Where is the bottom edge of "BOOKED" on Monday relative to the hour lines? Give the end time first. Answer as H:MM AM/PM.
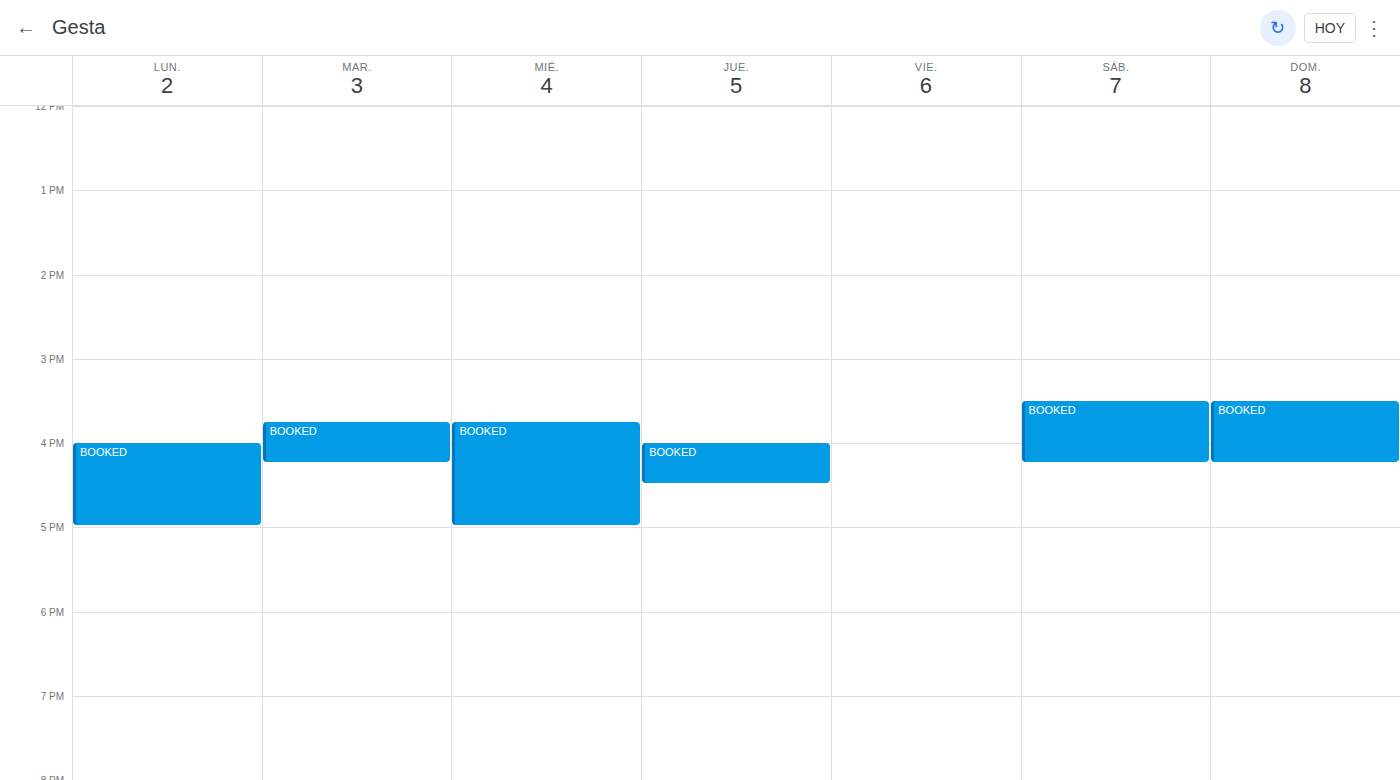
5:00 PM -- exactly on the 5 PM line.